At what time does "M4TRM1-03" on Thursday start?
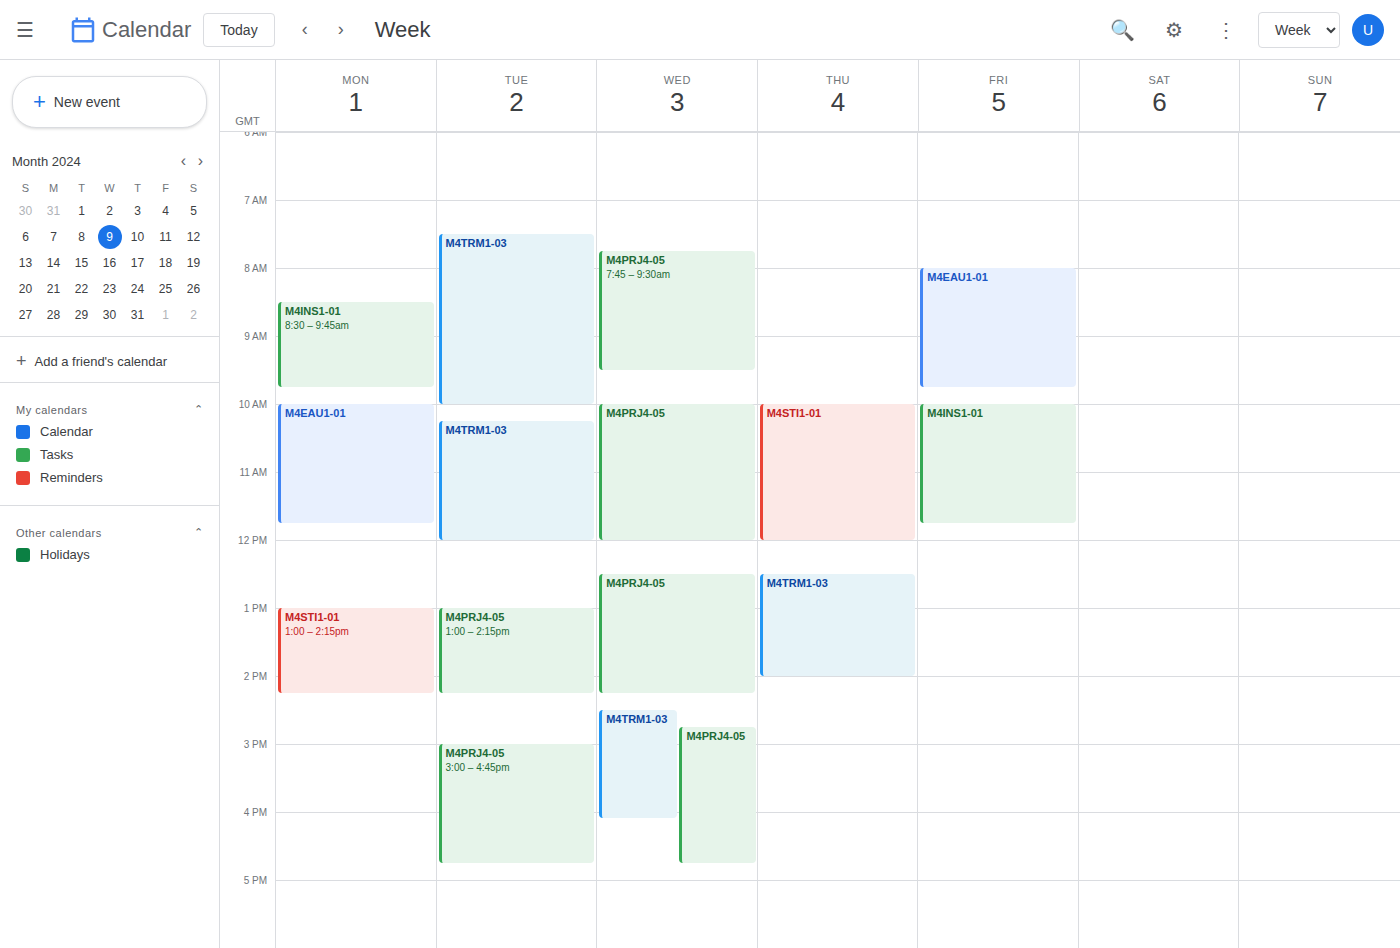
12:30 PM